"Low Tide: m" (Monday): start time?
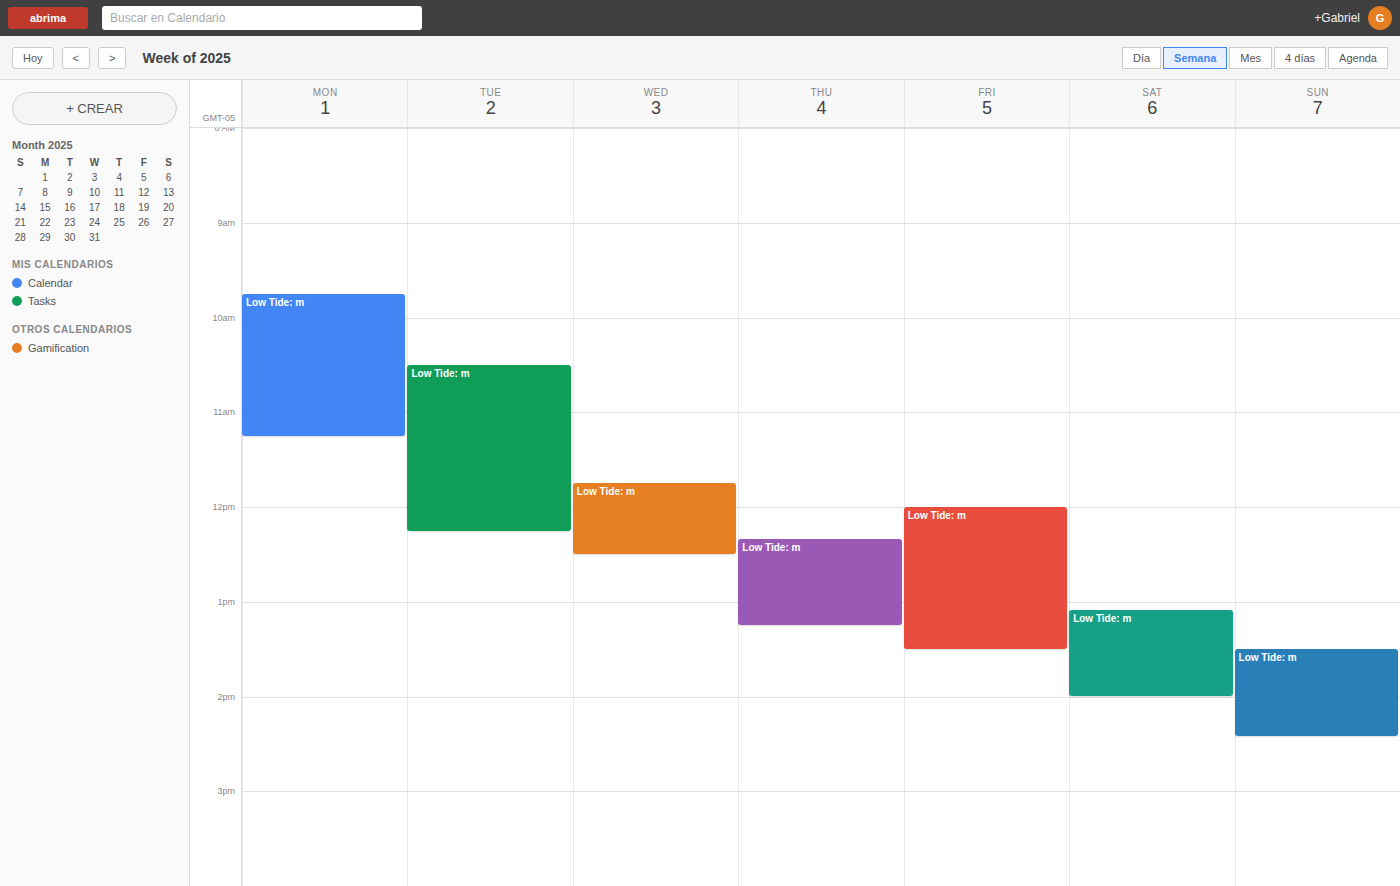
9:45 AM